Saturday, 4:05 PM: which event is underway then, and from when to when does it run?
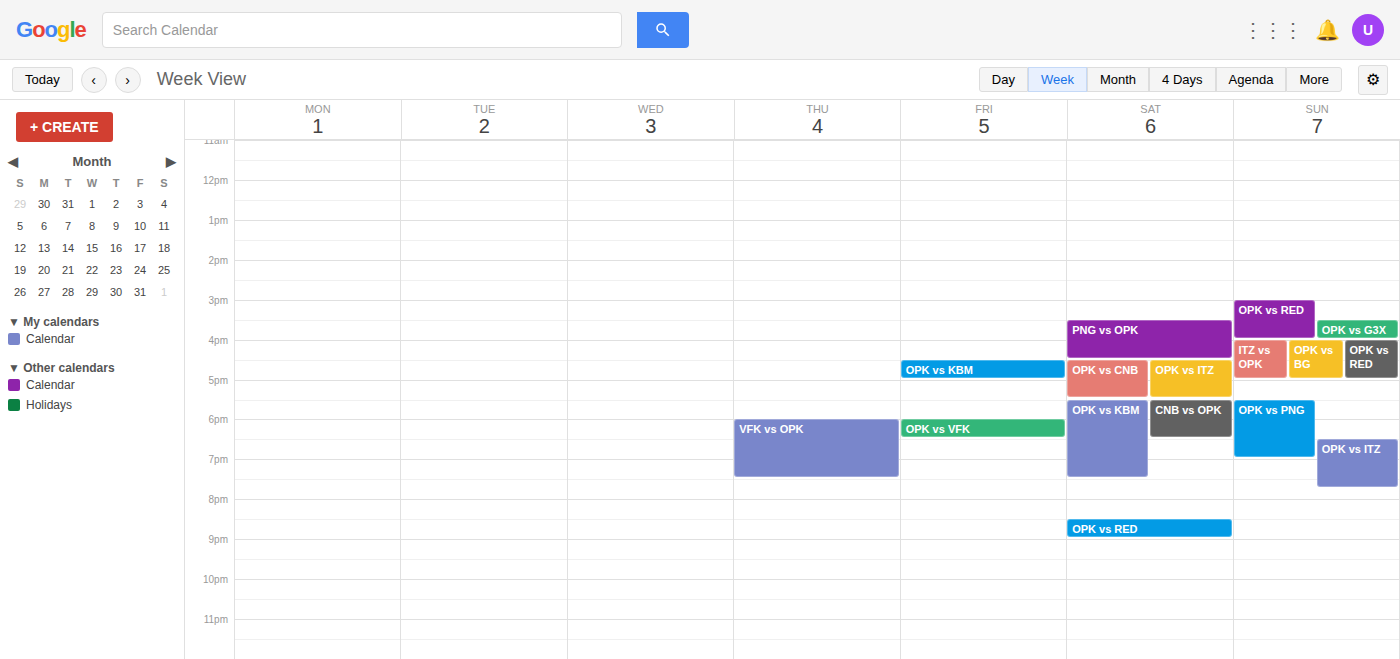
"PNG vs OPK", 3:30 PM to 4:30 PM